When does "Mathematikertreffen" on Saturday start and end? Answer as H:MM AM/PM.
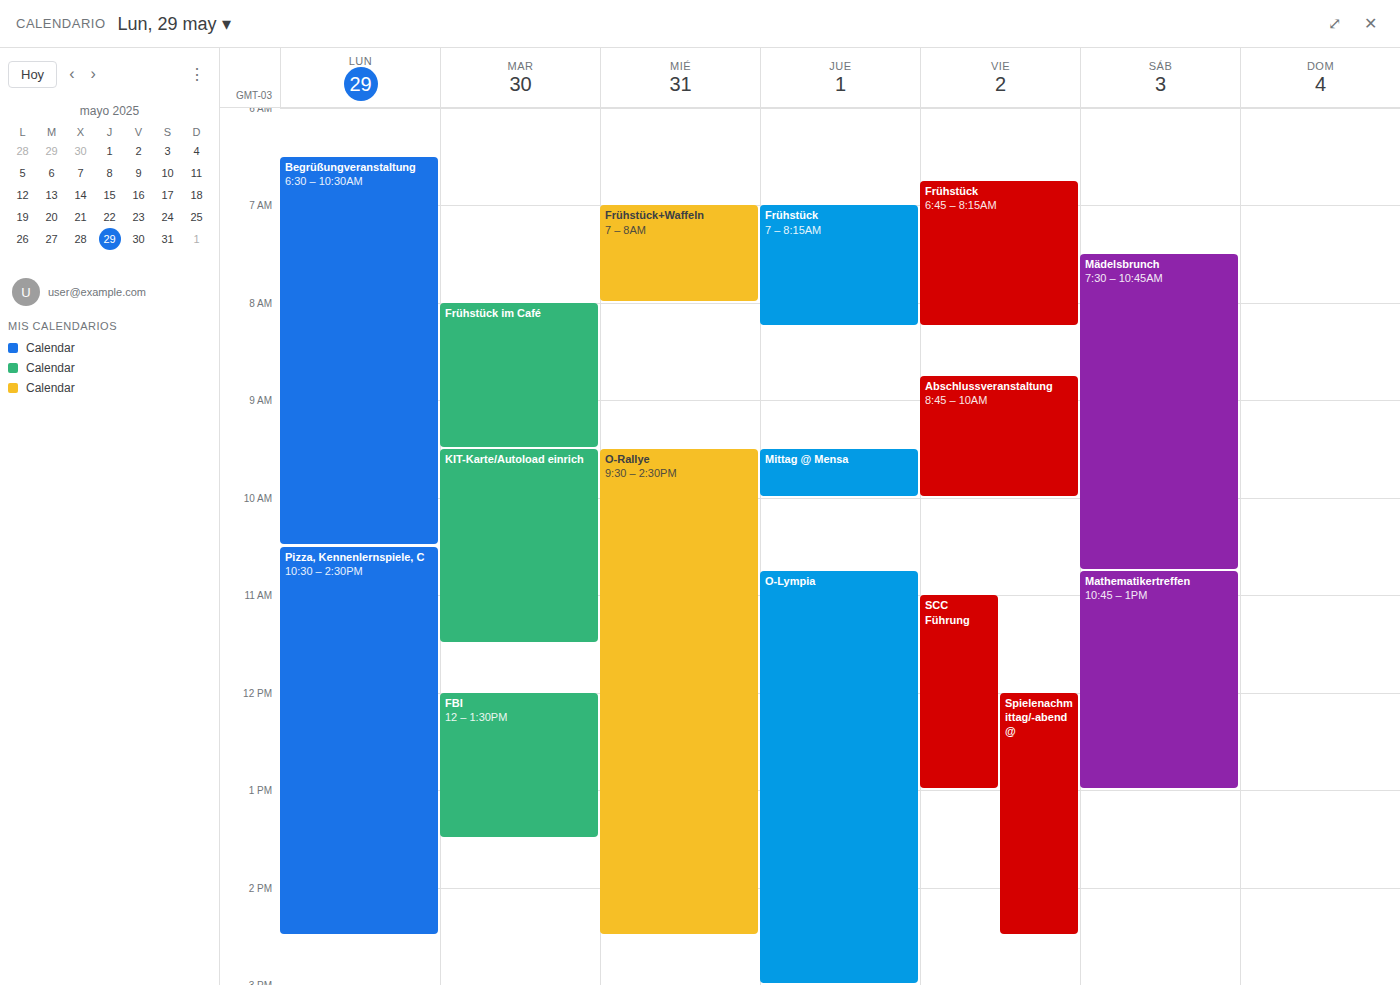
10:45 AM to 1:00 PM